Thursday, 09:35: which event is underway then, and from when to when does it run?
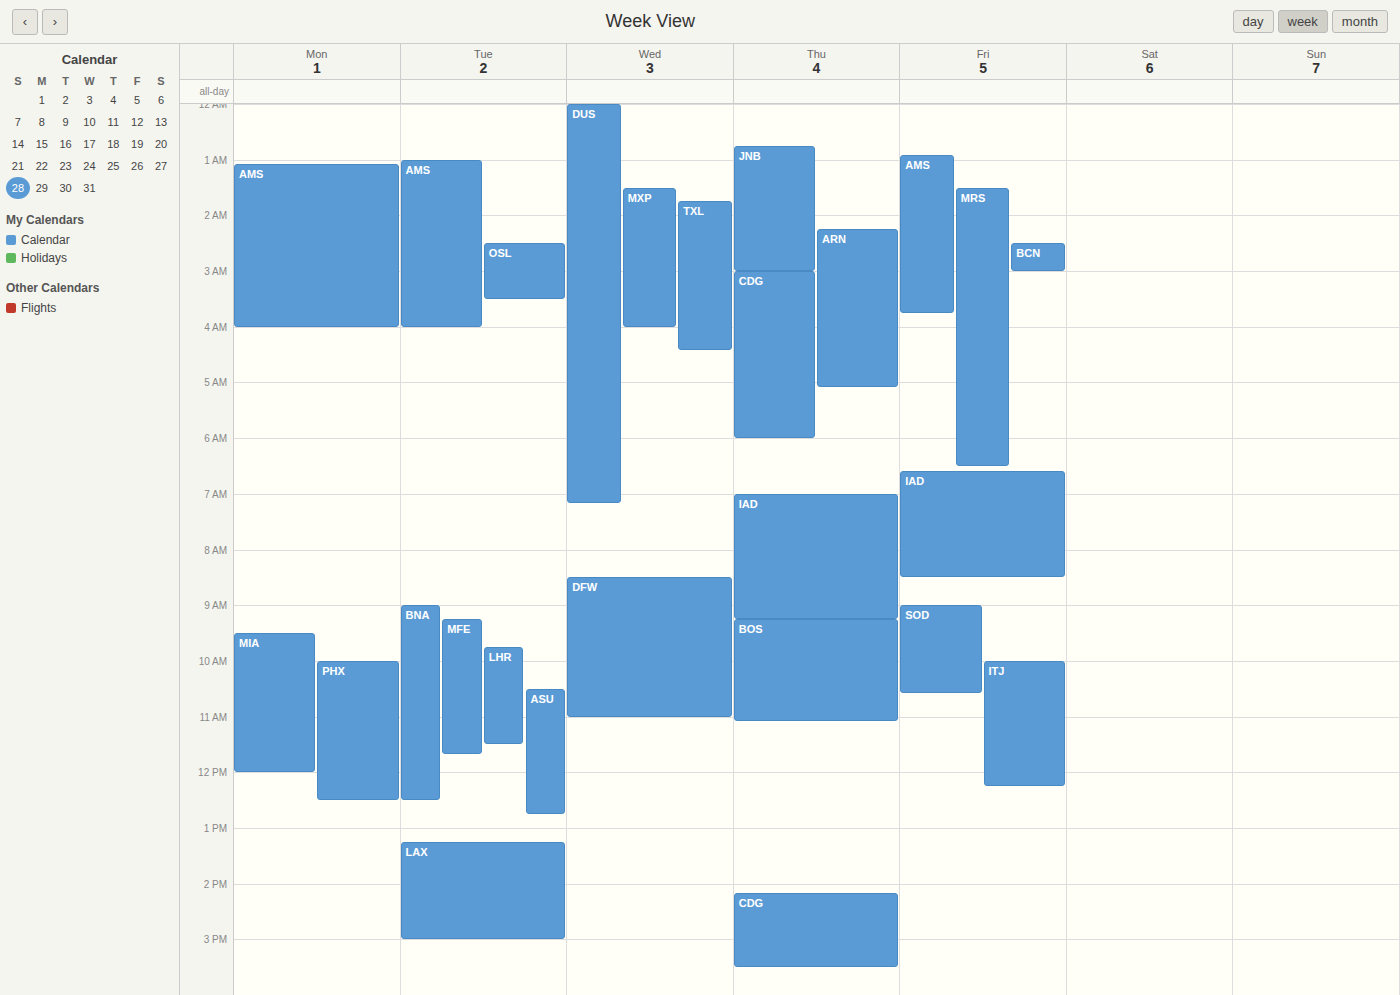
"BOS", 09:15 to 11:05